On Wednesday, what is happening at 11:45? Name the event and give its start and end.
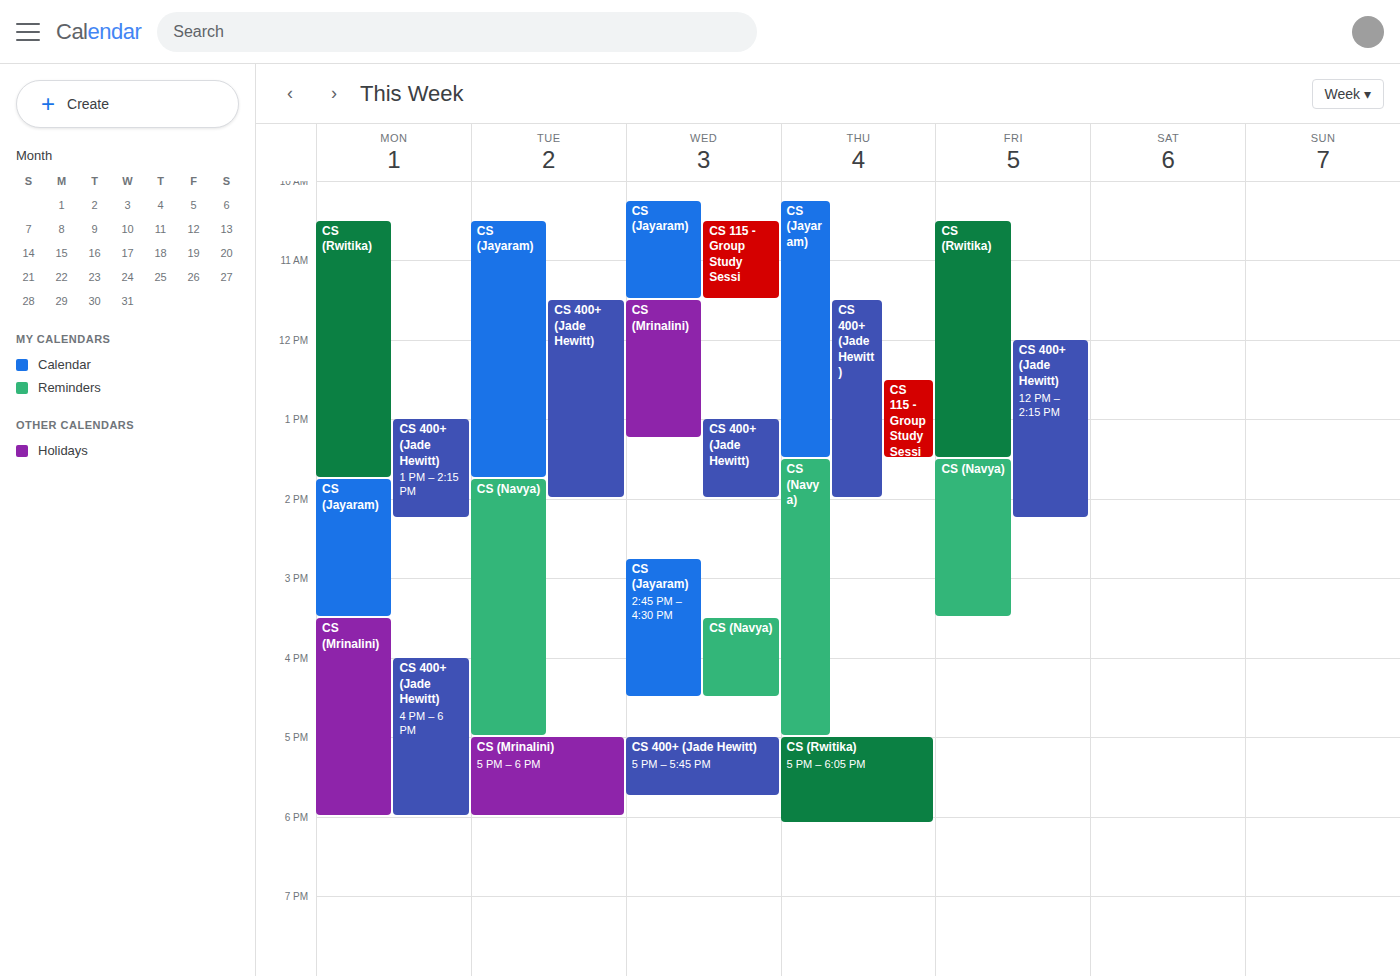
"CS (Mrinalini)", 11:30 to 13:15